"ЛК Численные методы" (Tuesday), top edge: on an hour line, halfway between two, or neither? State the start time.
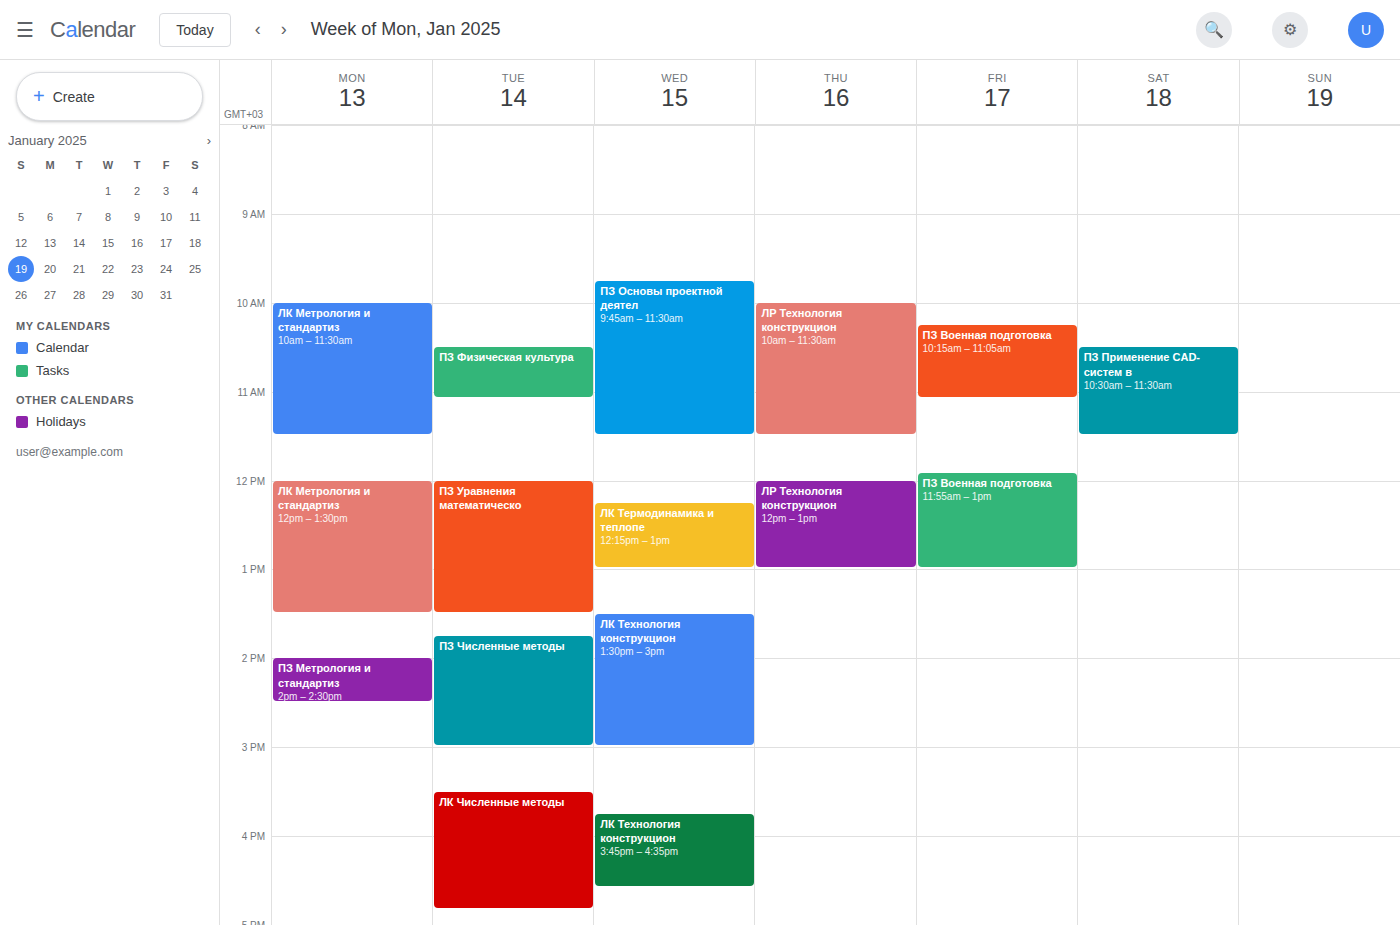
3:30 PM -- halfway between the 3 PM and 4 PM lines.